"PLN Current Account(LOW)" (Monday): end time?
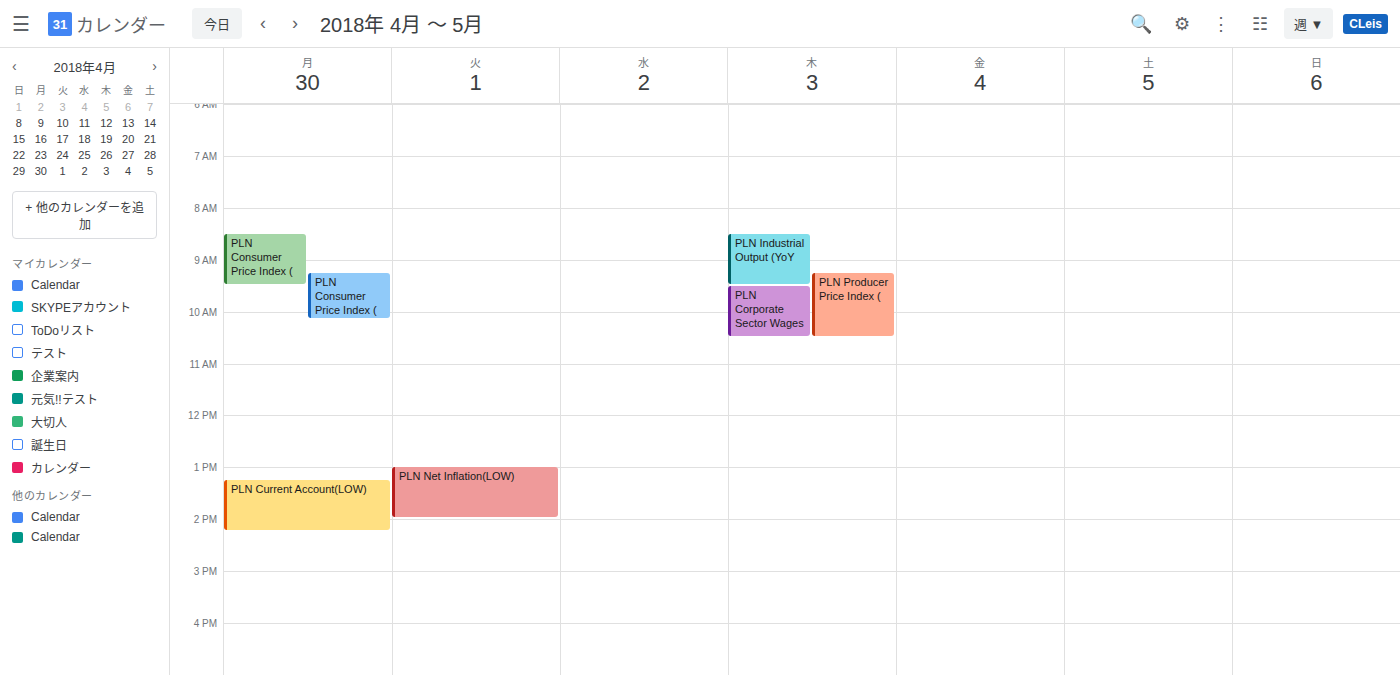
2:15 PM